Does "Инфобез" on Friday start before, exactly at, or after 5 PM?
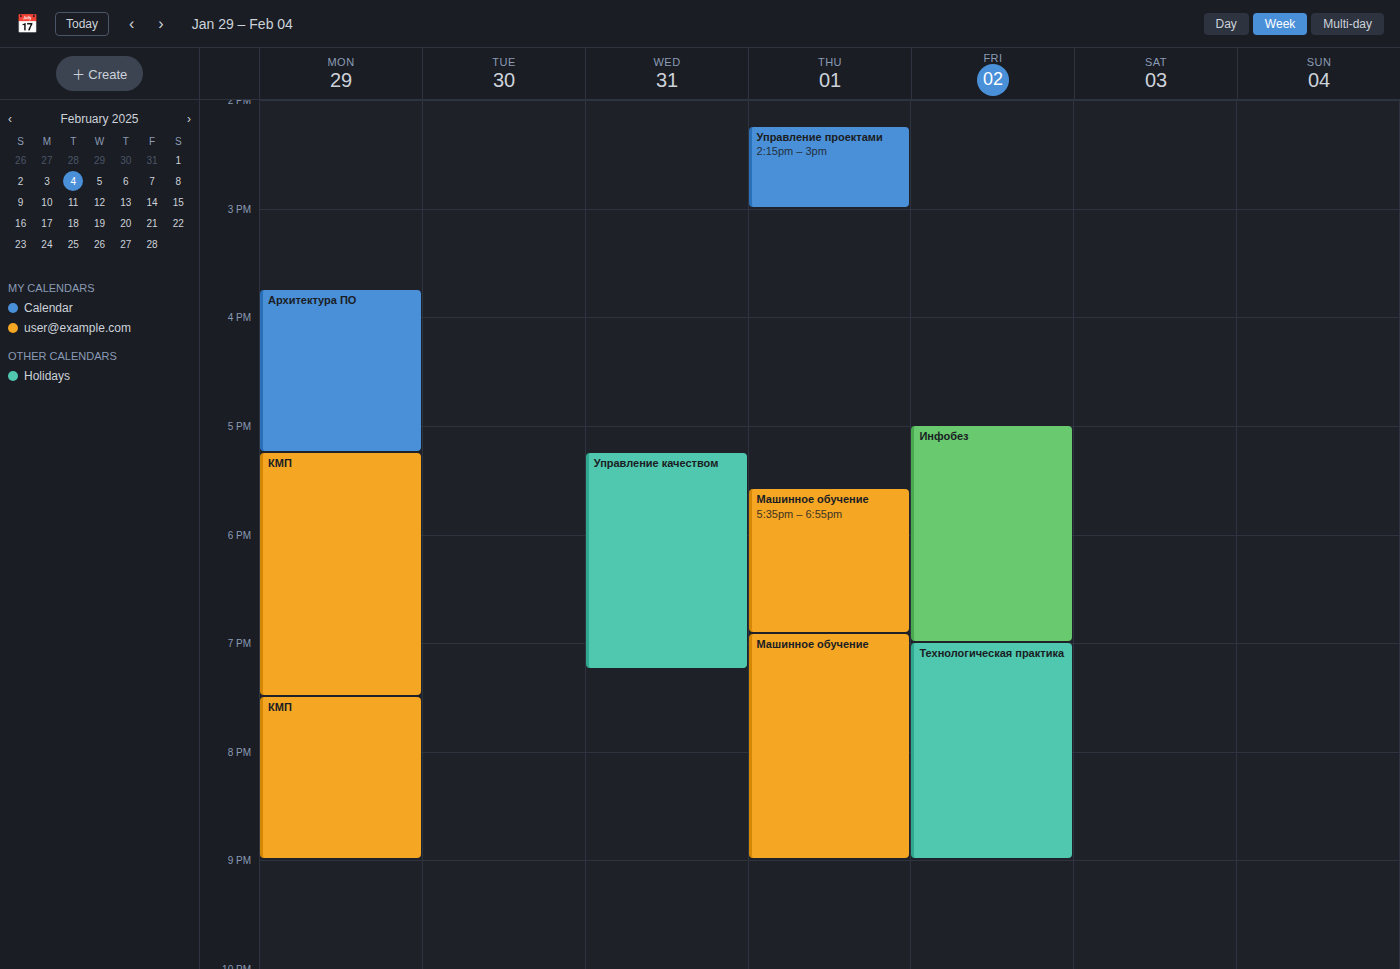
5:00 PM -- exactly at 5 PM, on the 5 PM line.